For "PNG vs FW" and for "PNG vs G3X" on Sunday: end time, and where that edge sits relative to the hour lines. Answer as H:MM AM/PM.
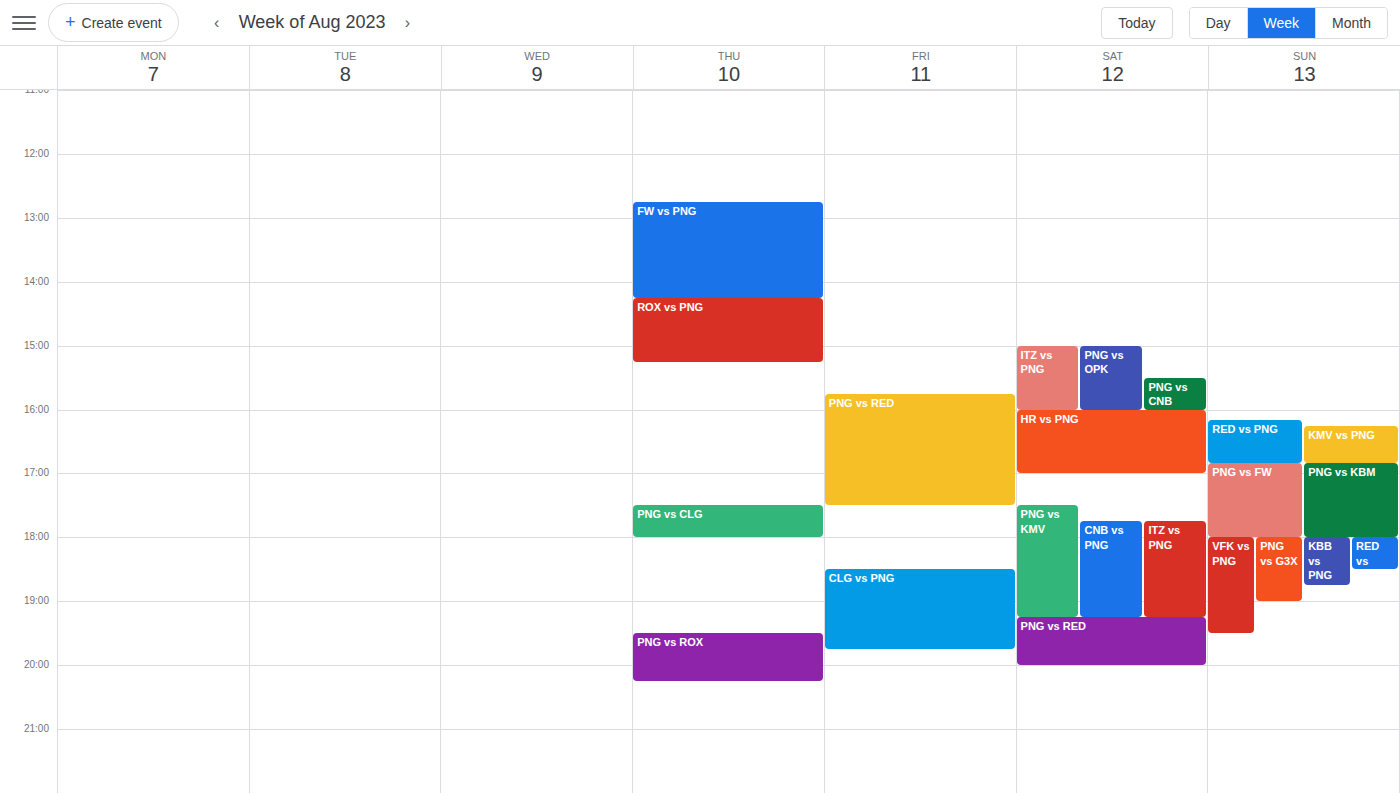
"PNG vs FW": 6:00 PM, exactly on the 6 PM line. "PNG vs G3X": 7:00 PM, exactly on the 7 PM line.